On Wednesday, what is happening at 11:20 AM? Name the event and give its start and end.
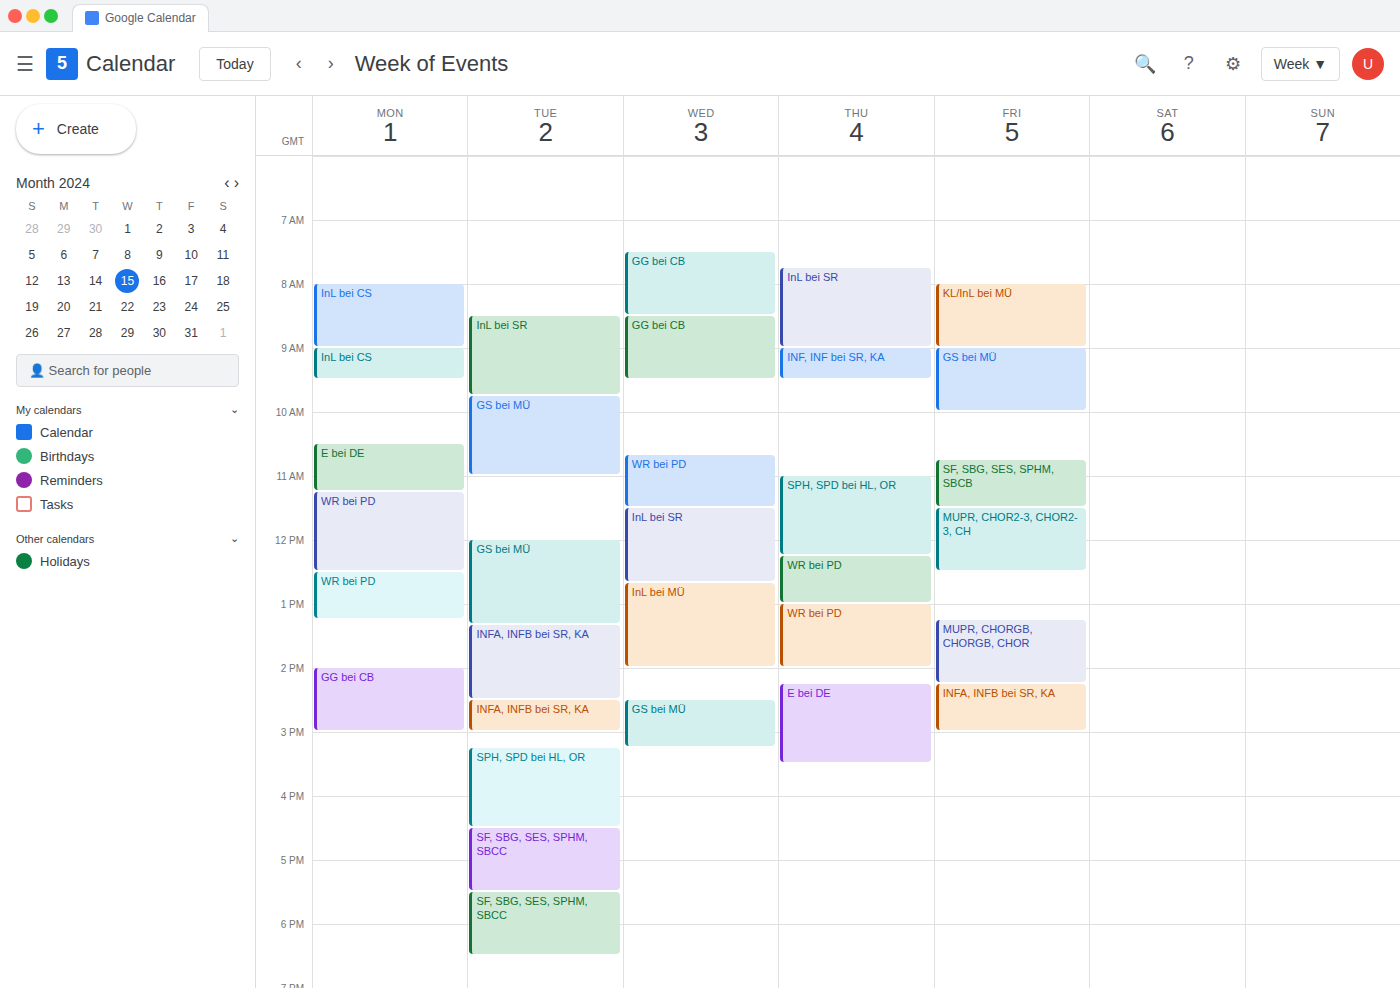
"WR bei PD", 10:40 AM to 11:30 AM